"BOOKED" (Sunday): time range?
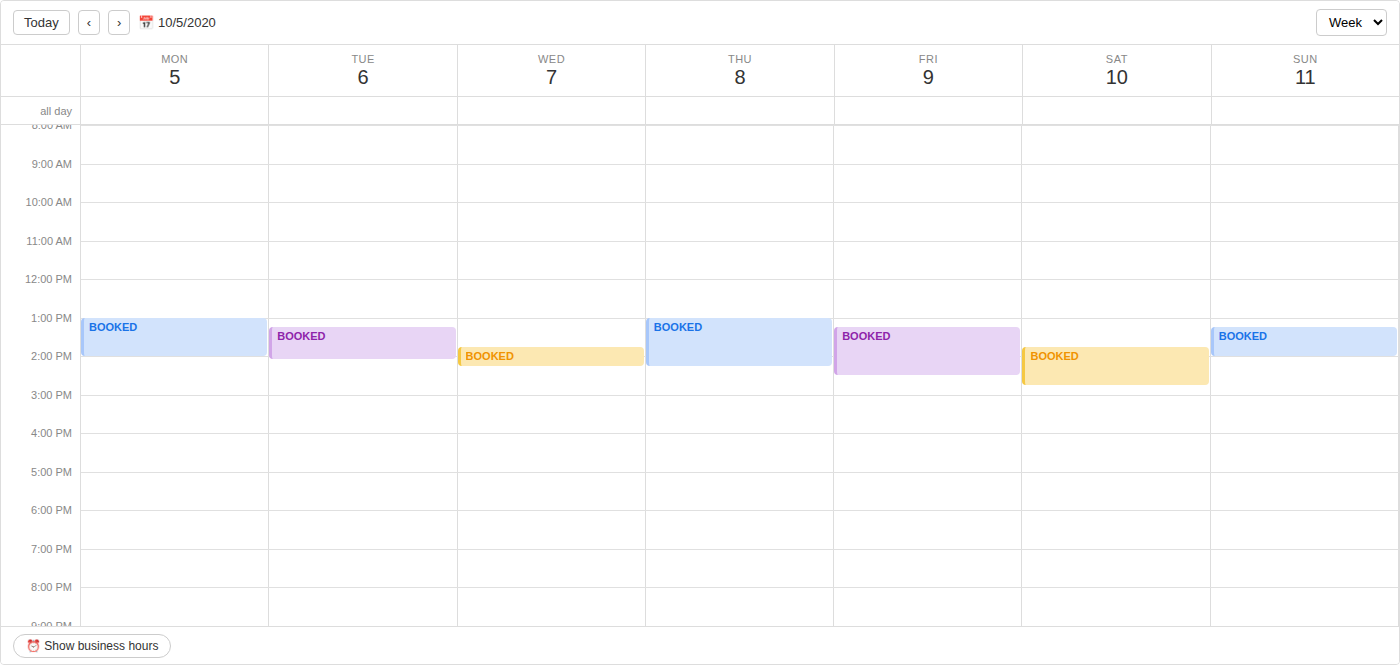
13:15 to 14:00